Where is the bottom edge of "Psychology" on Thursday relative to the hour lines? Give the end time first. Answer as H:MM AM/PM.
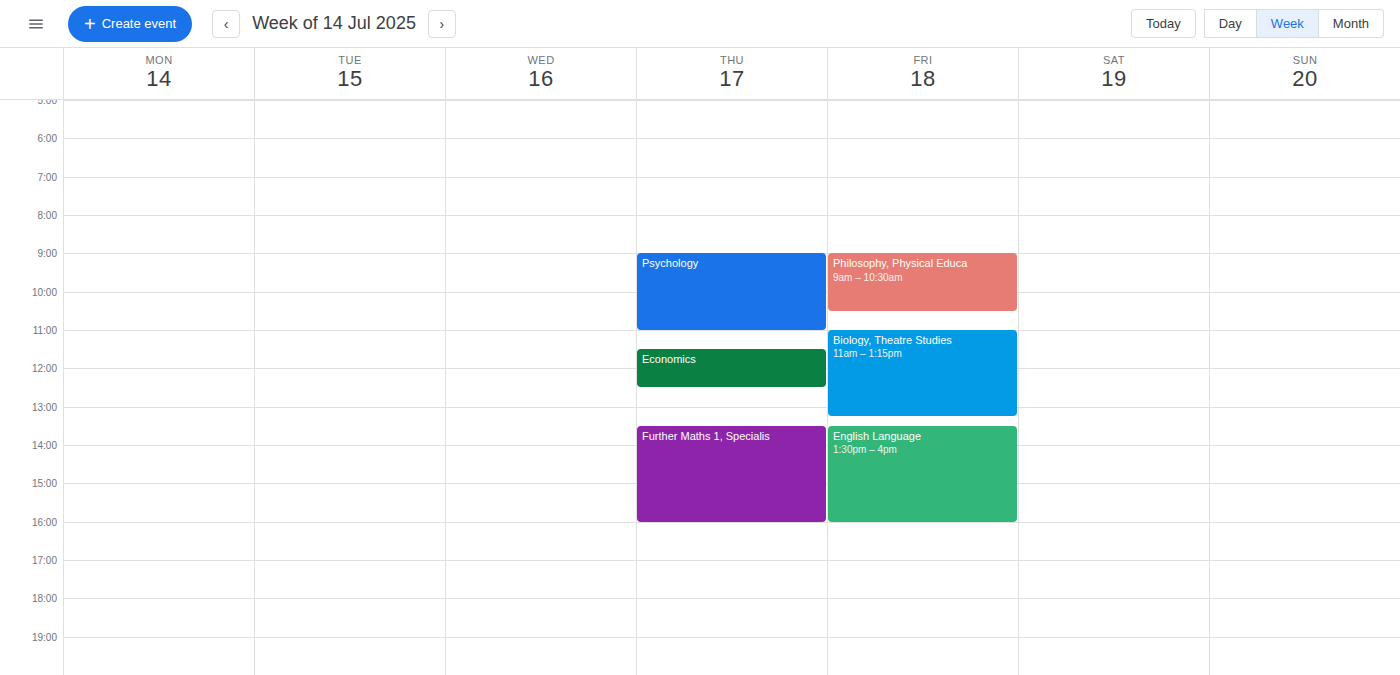
11:00 AM -- exactly on the 11 AM line.